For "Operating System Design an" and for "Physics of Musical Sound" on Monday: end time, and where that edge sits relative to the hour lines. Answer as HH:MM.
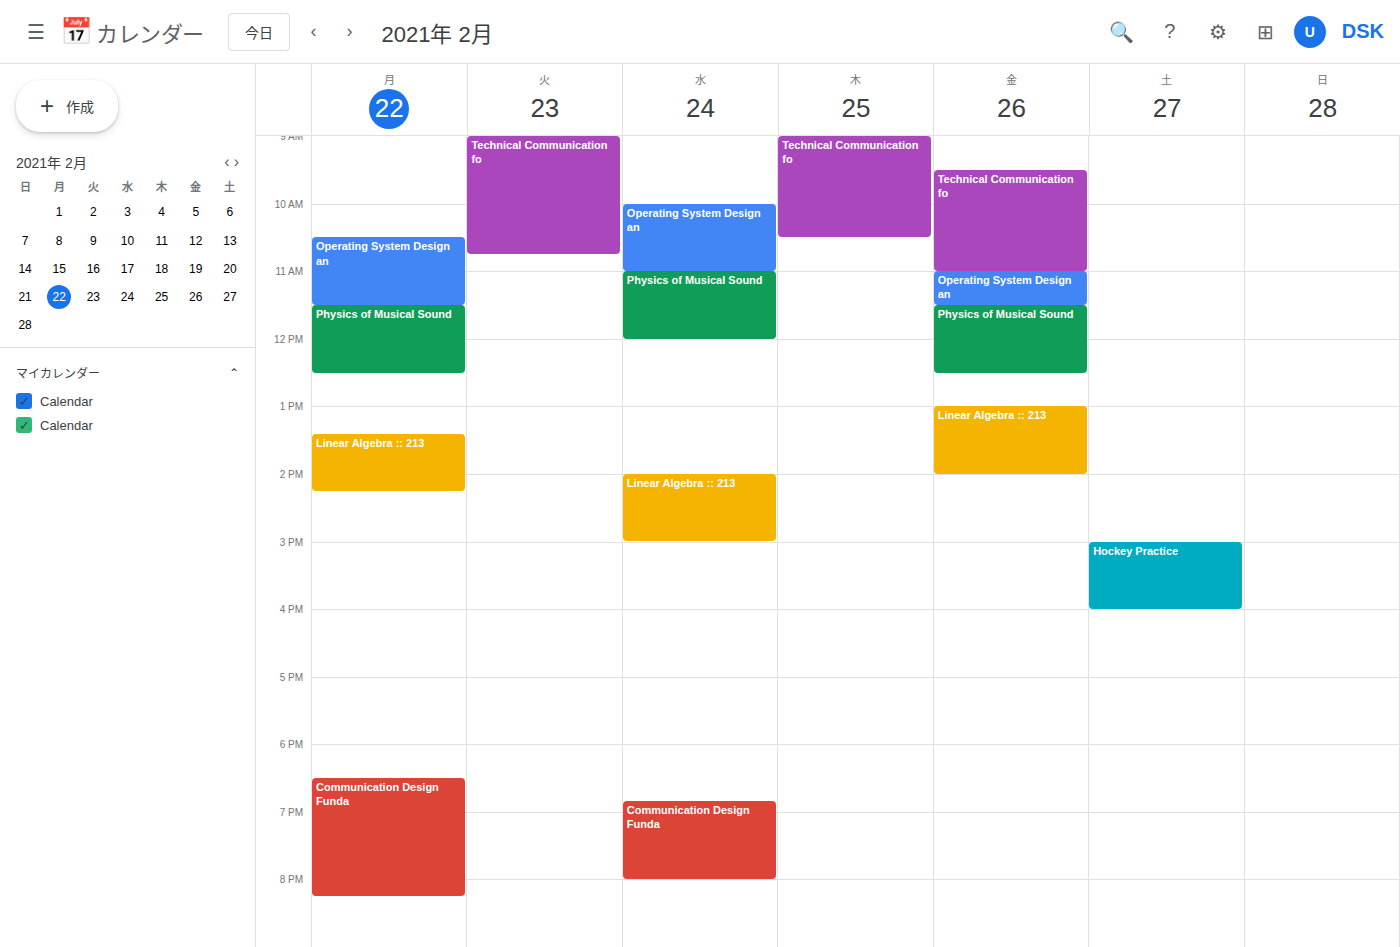
"Operating System Design an": 11:30, halfway between the 11:00 and 12:00 lines. "Physics of Musical Sound": 12:30, halfway between the 12:00 and 13:00 lines.